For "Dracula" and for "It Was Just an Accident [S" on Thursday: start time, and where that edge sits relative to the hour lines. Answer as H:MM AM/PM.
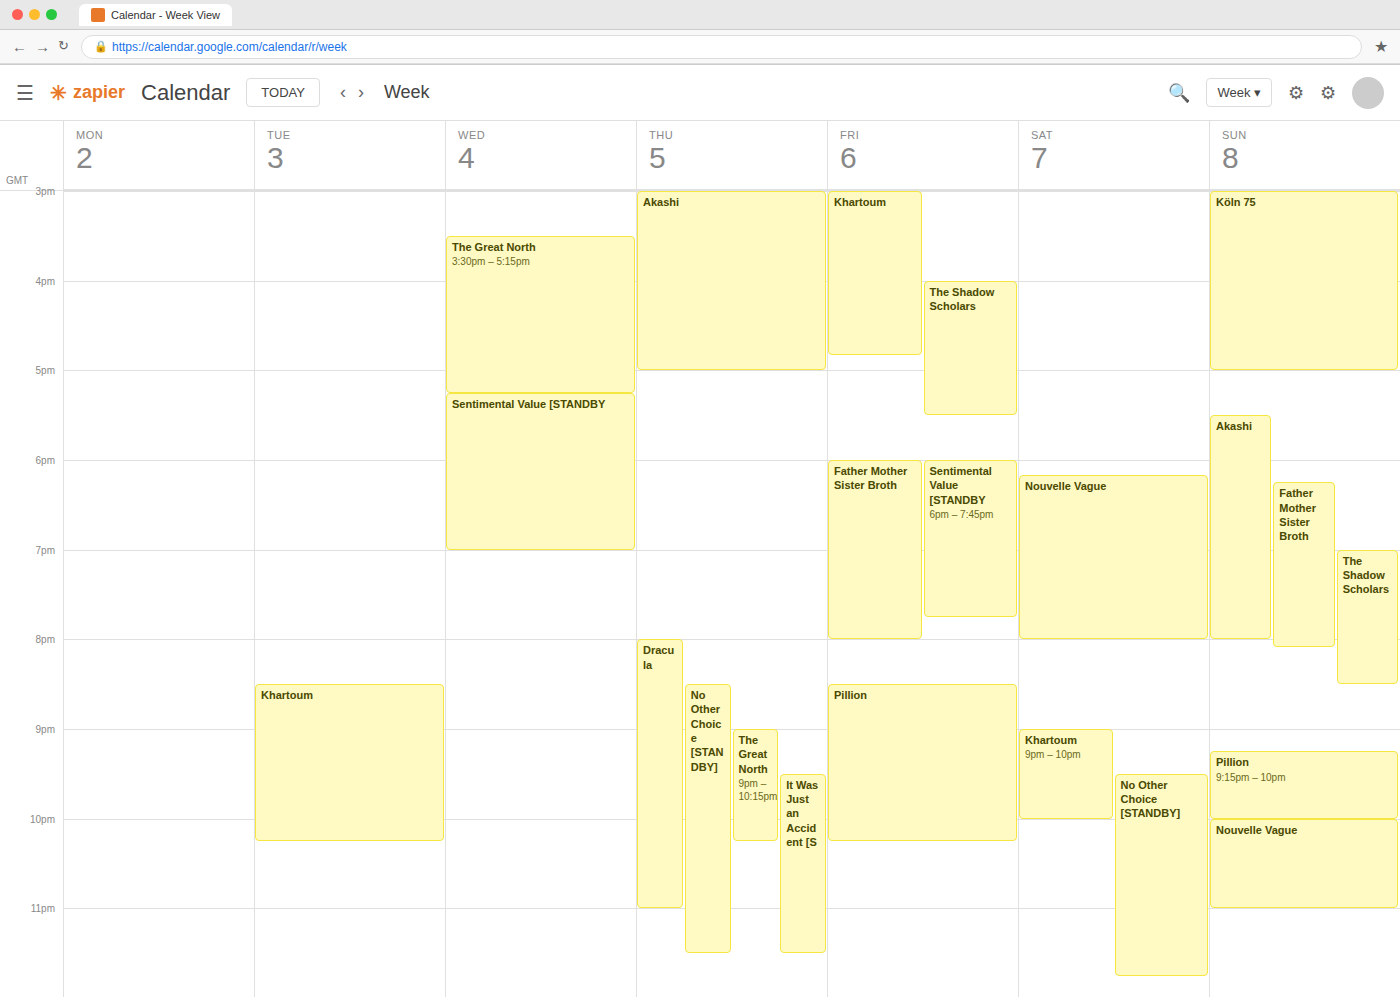
"Dracula": 8:00 PM, exactly on the 8 PM line. "It Was Just an Accident [S": 9:30 PM, halfway between the 9 PM and 10 PM lines.